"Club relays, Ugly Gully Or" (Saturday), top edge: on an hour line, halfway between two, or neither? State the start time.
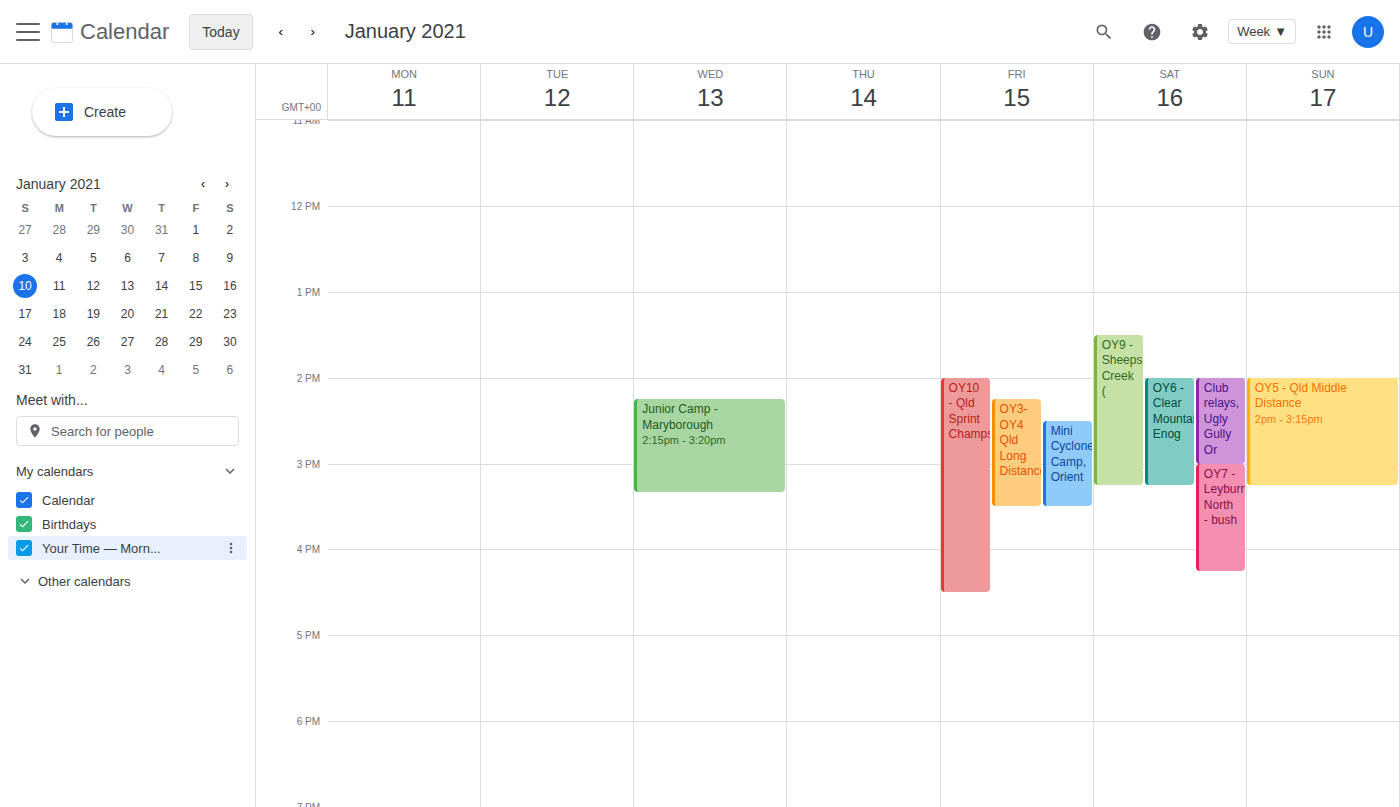
2:00 PM -- exactly on the 2 PM line.